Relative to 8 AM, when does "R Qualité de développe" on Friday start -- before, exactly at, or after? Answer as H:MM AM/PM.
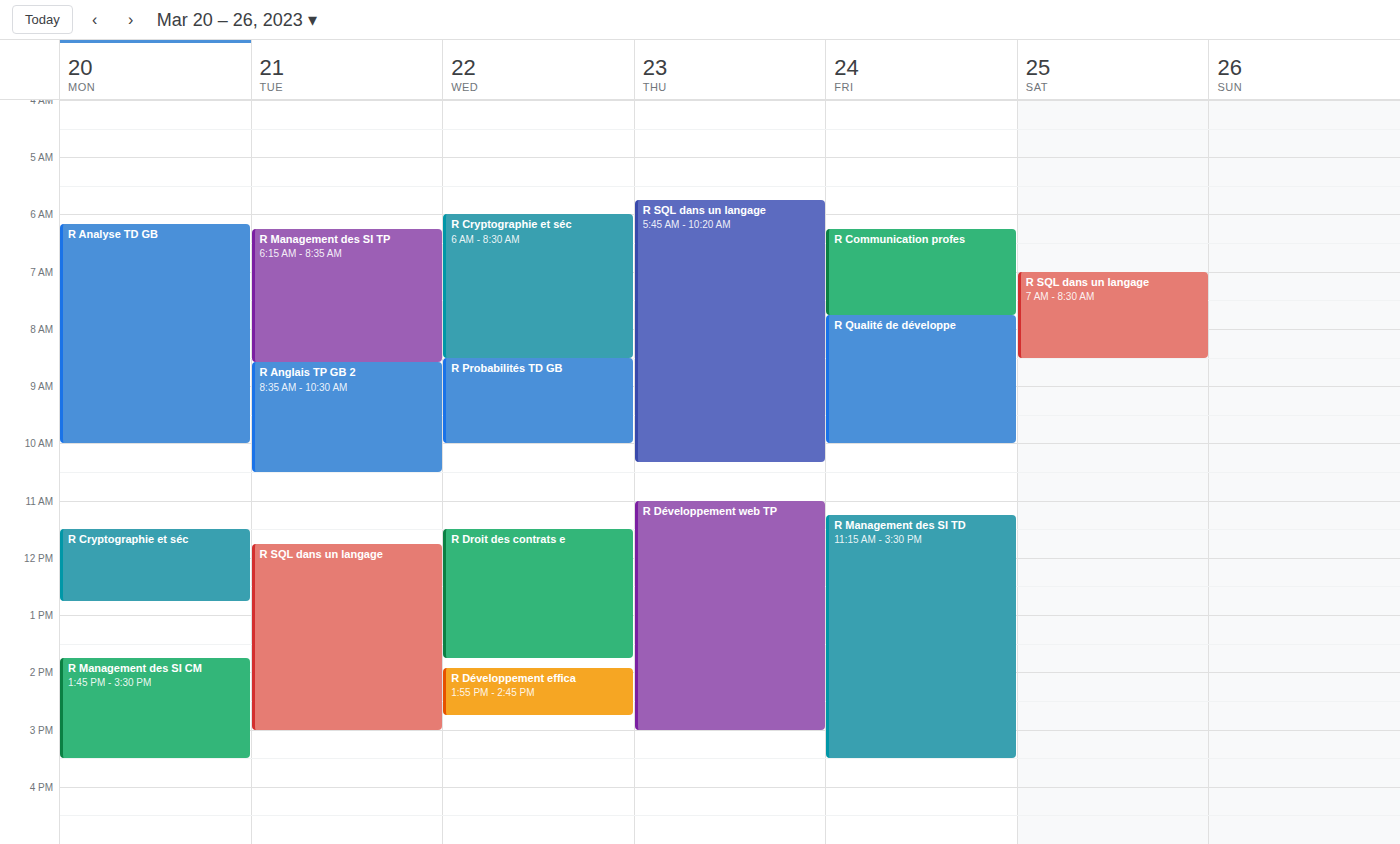
7:45 AM -- before 8 AM, 15 minutes above the 8 AM line.